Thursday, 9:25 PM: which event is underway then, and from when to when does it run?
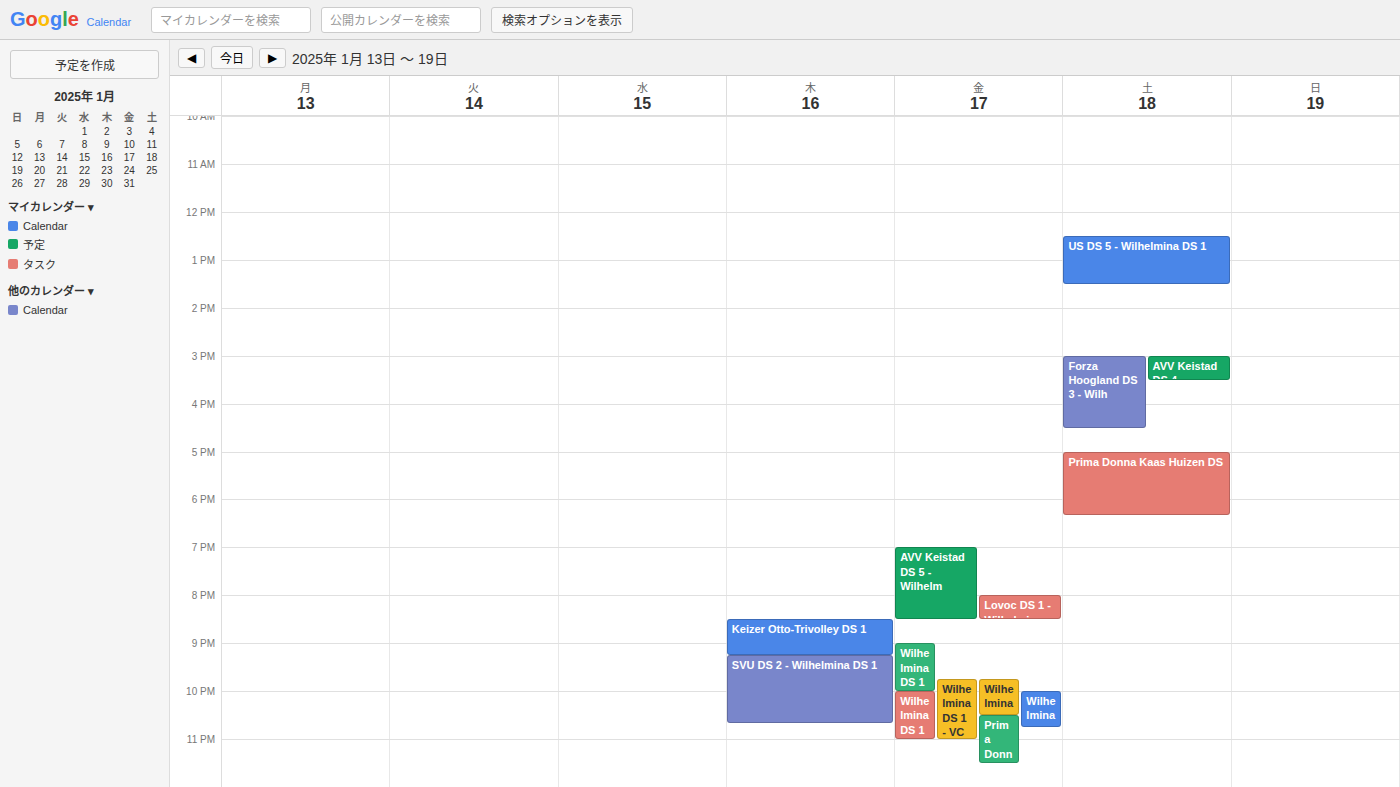
"SVU DS 2 - Wilhelmina DS 1", 9:15 PM to 10:40 PM